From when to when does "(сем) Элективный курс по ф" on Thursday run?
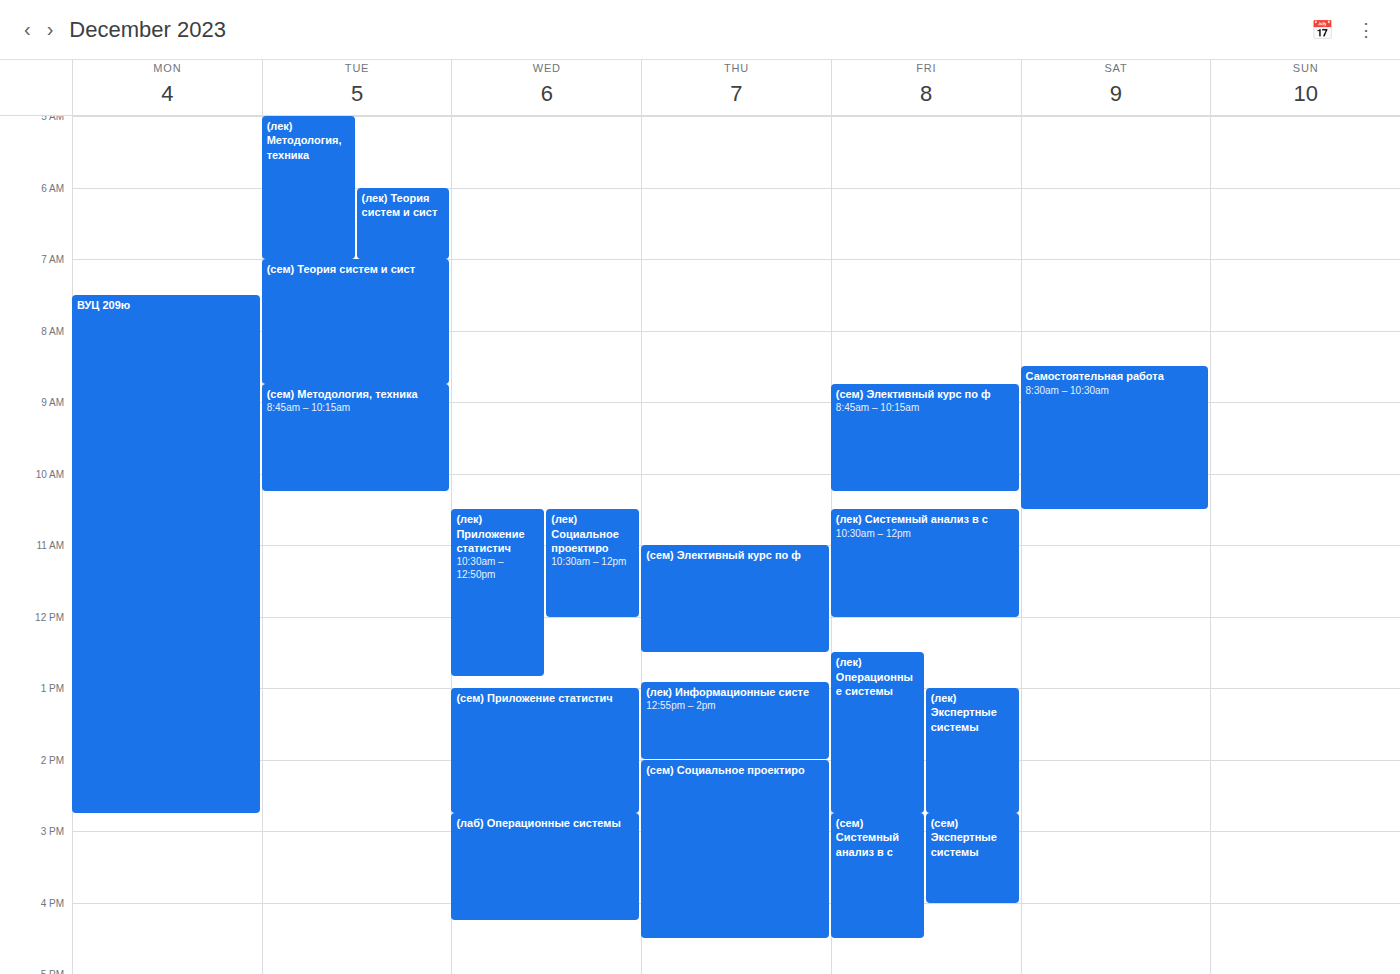
11:00 to 12:30